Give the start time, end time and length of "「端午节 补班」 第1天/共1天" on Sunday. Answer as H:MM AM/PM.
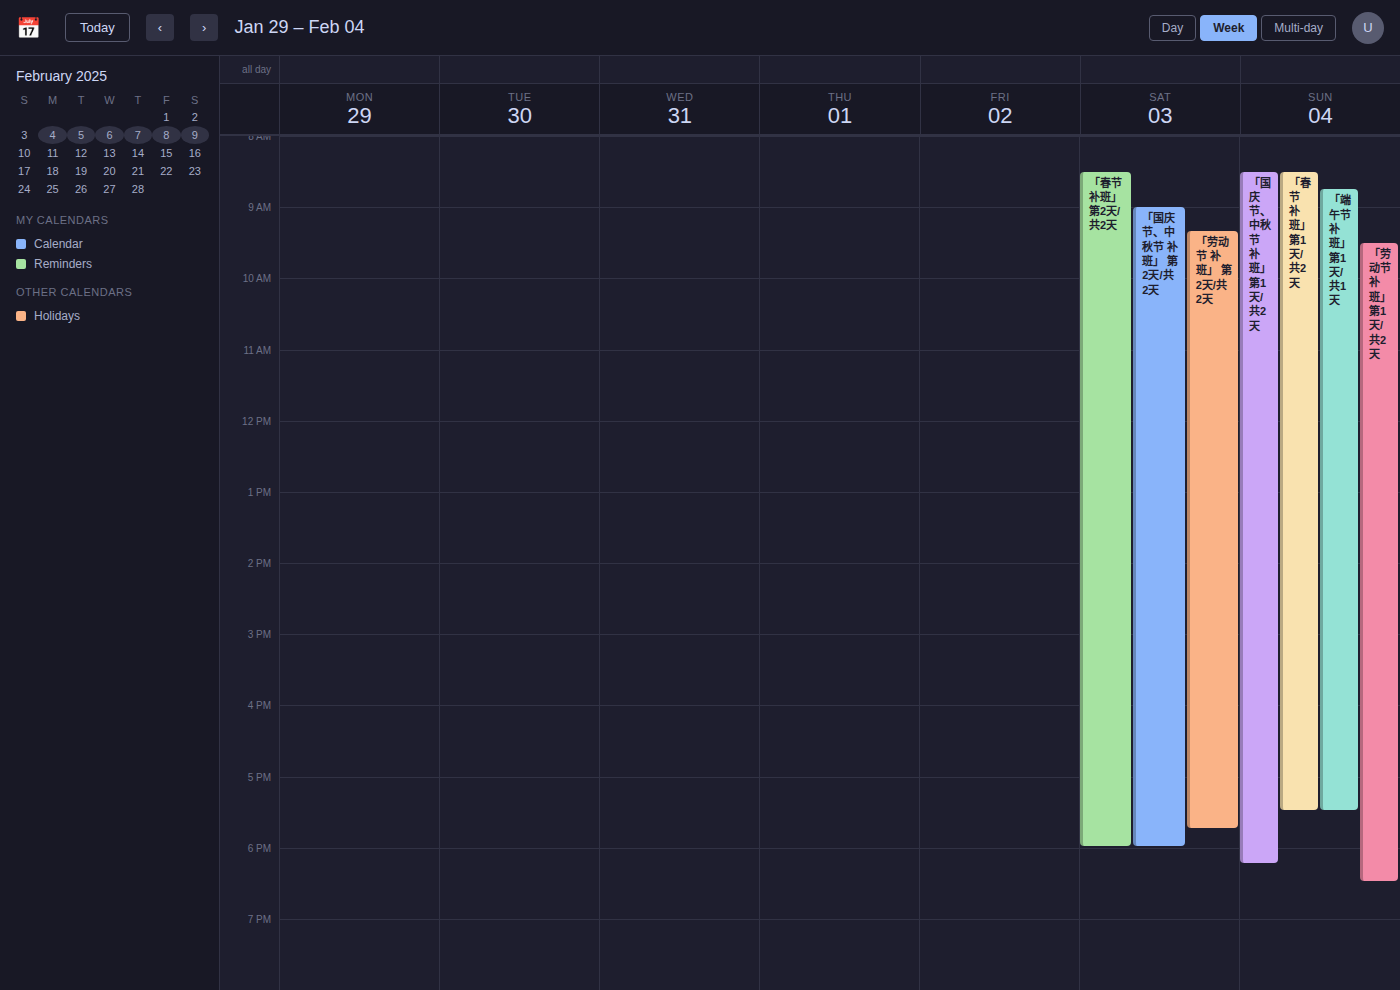
8:45 AM to 5:30 PM, 8 hours 45 minutes